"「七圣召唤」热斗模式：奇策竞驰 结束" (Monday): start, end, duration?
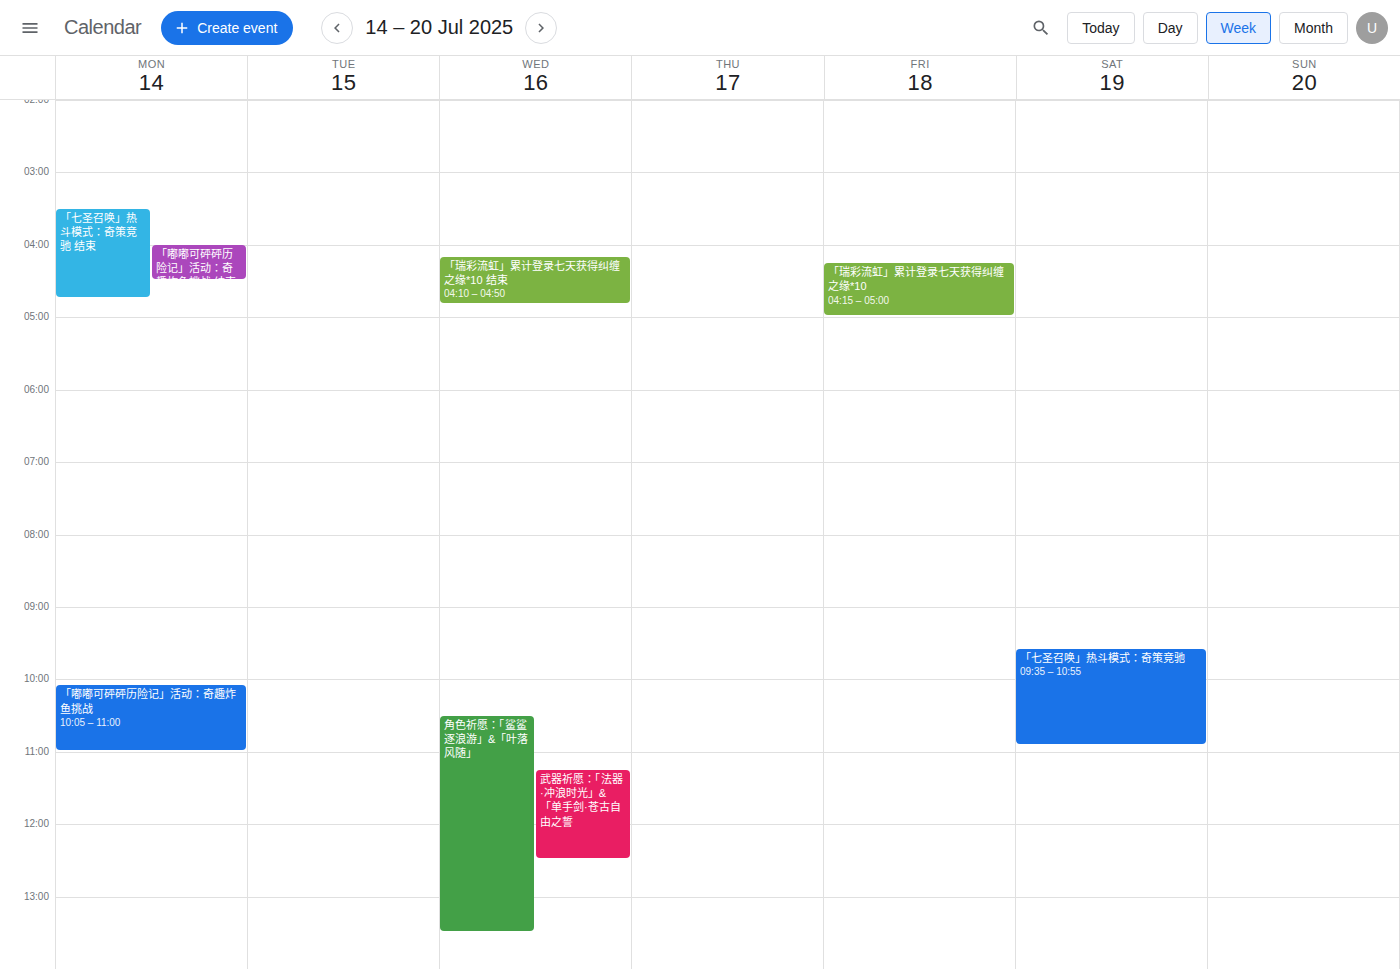
3:30 AM to 4:45 AM, 1 hour 15 minutes